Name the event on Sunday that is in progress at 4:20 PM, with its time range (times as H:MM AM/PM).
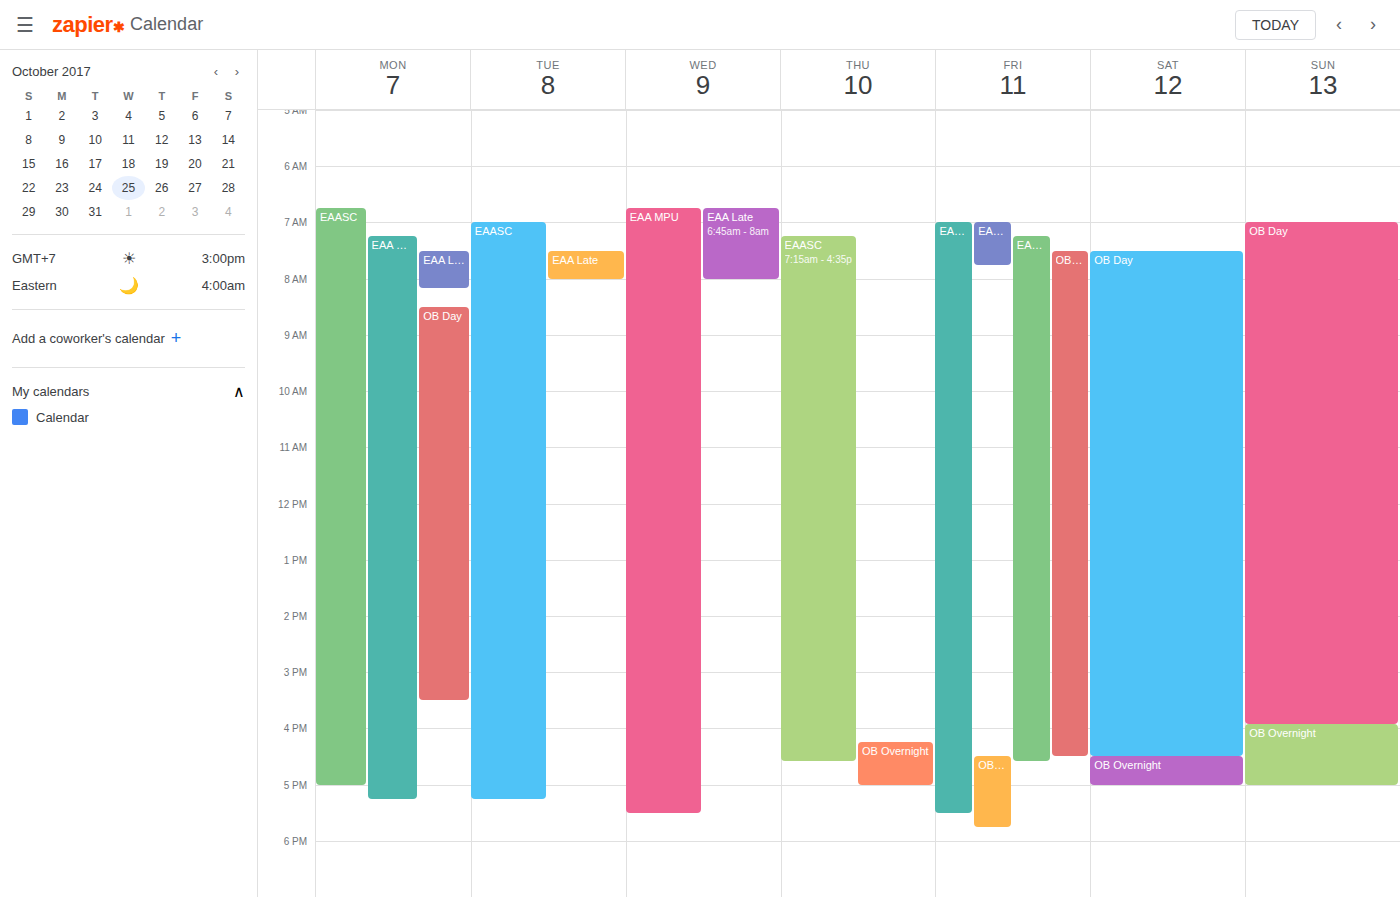
"OB Overnight", 3:55 PM to 5:00 PM